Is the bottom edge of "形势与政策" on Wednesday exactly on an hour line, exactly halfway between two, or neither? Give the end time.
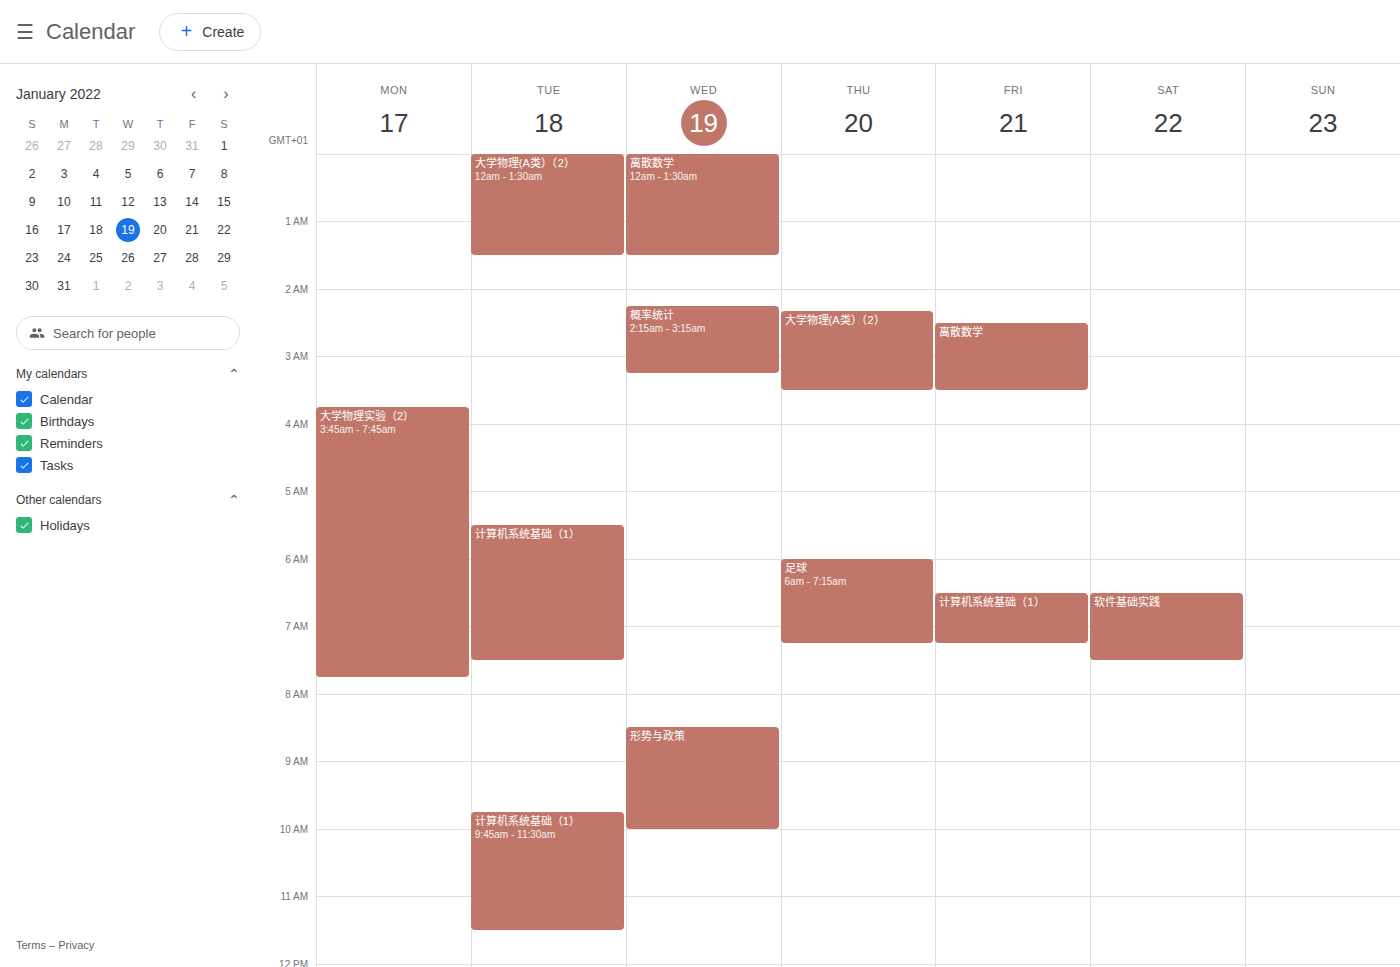
10:00 AM -- exactly on the 10 AM line.